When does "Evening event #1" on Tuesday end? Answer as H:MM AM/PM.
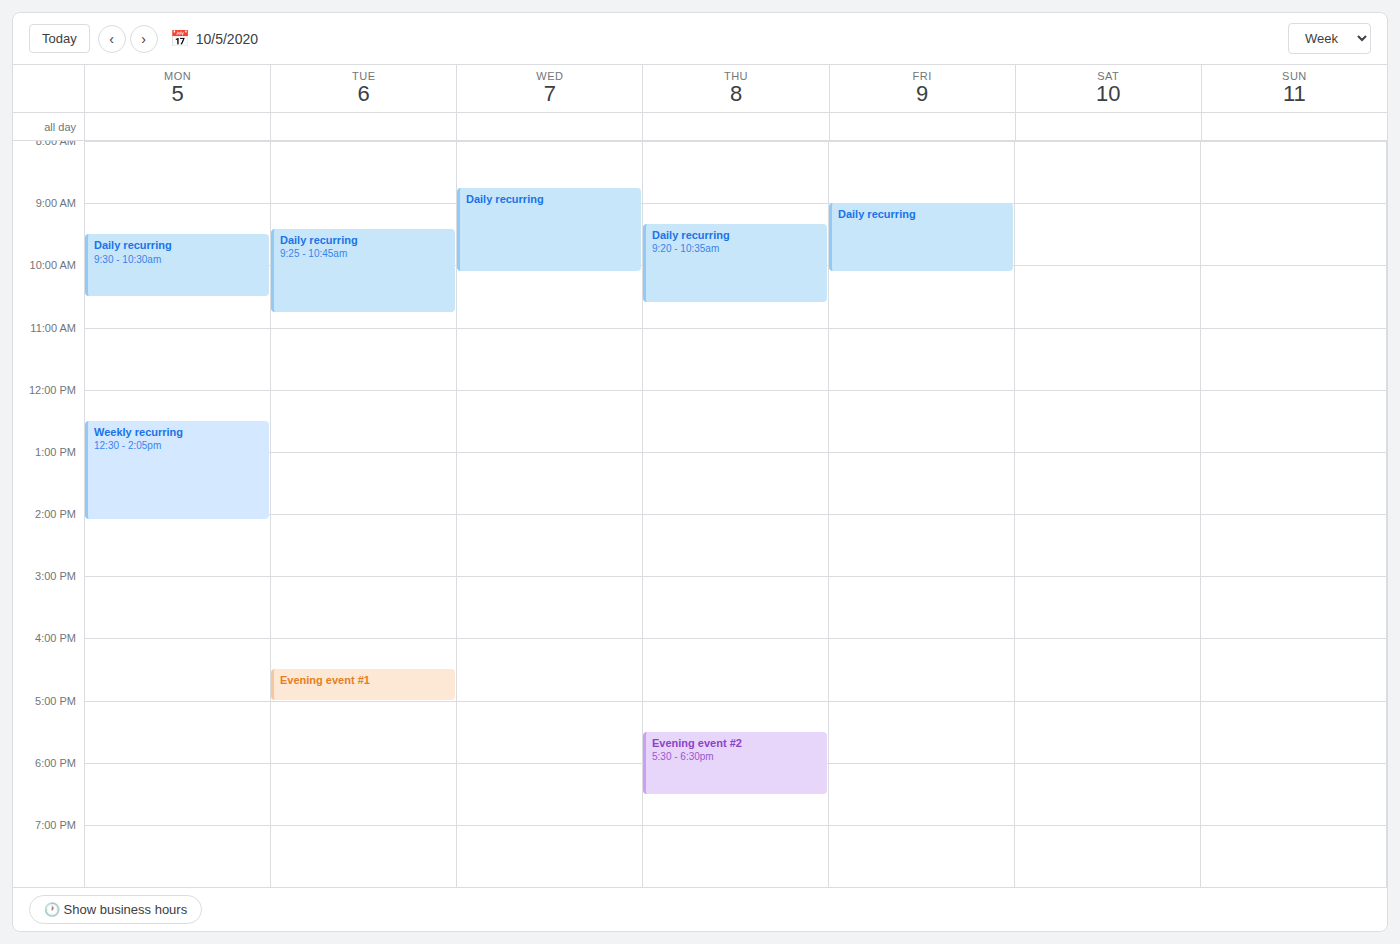
5:00 PM